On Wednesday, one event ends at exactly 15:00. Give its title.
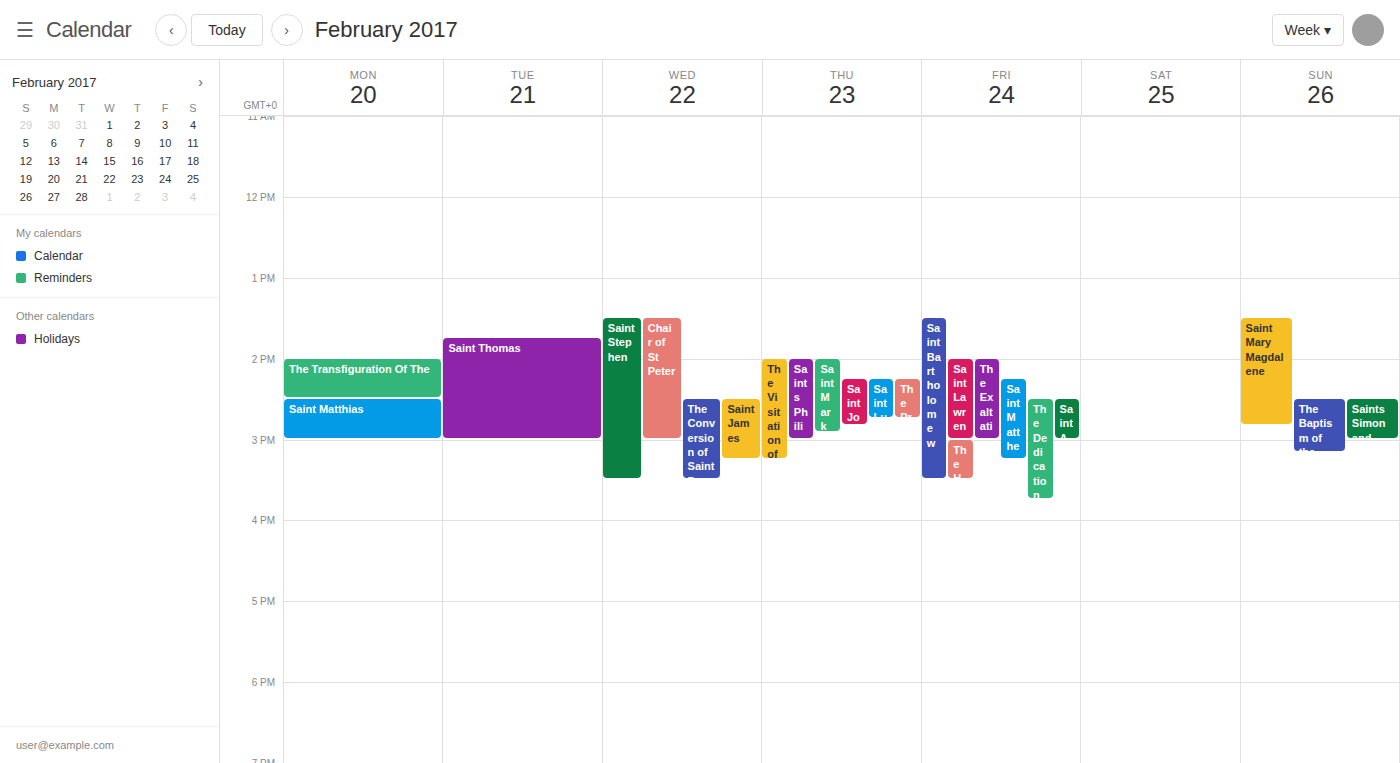
"Chair of St Peter"